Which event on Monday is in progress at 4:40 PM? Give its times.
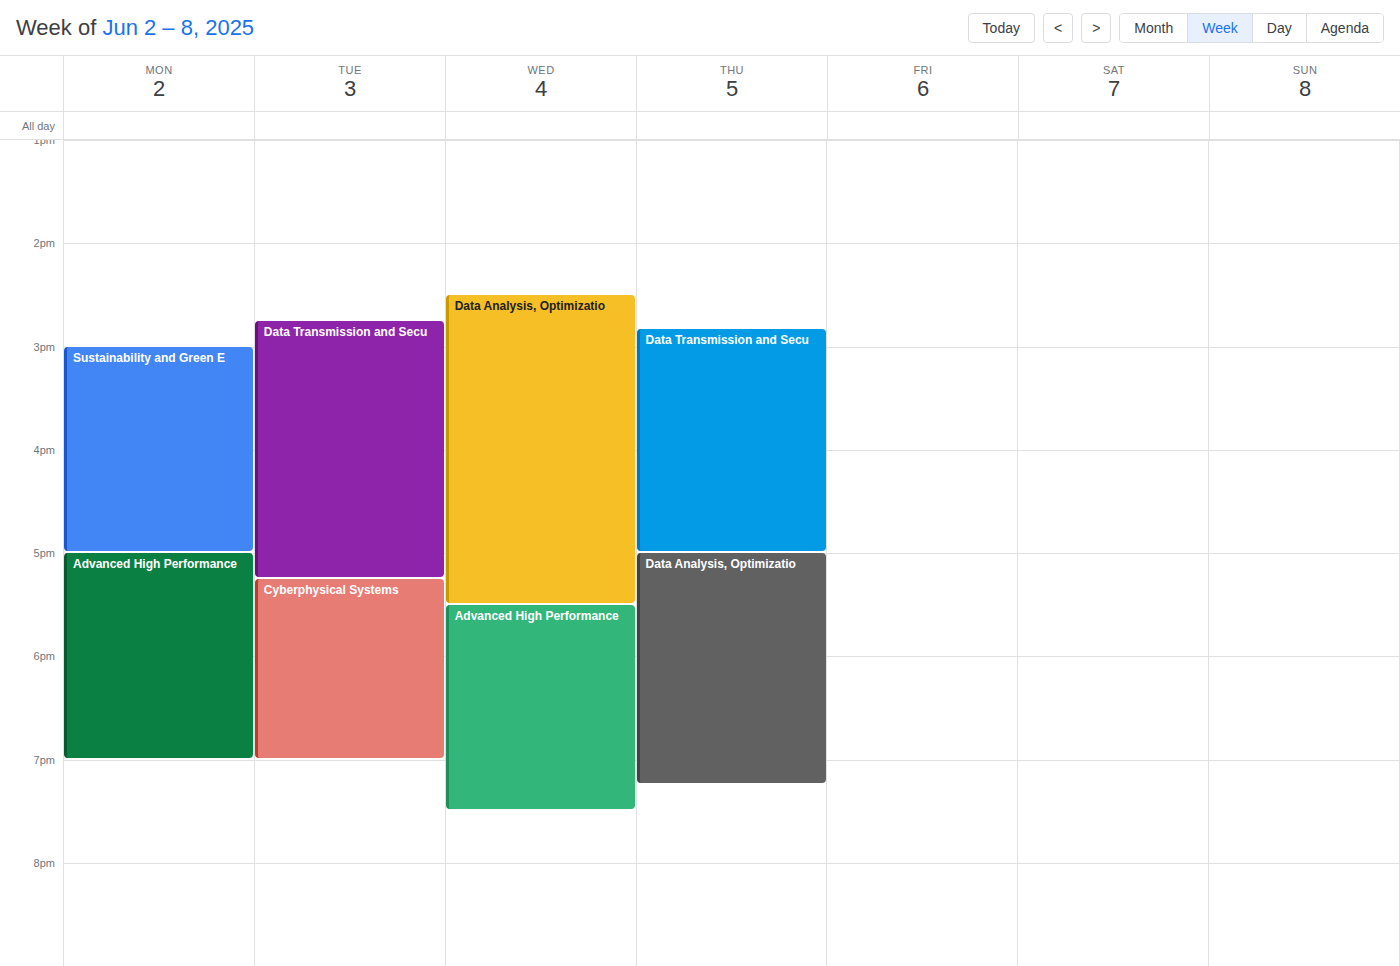
"Sustainability and Green E", 3:00 PM to 5:00 PM